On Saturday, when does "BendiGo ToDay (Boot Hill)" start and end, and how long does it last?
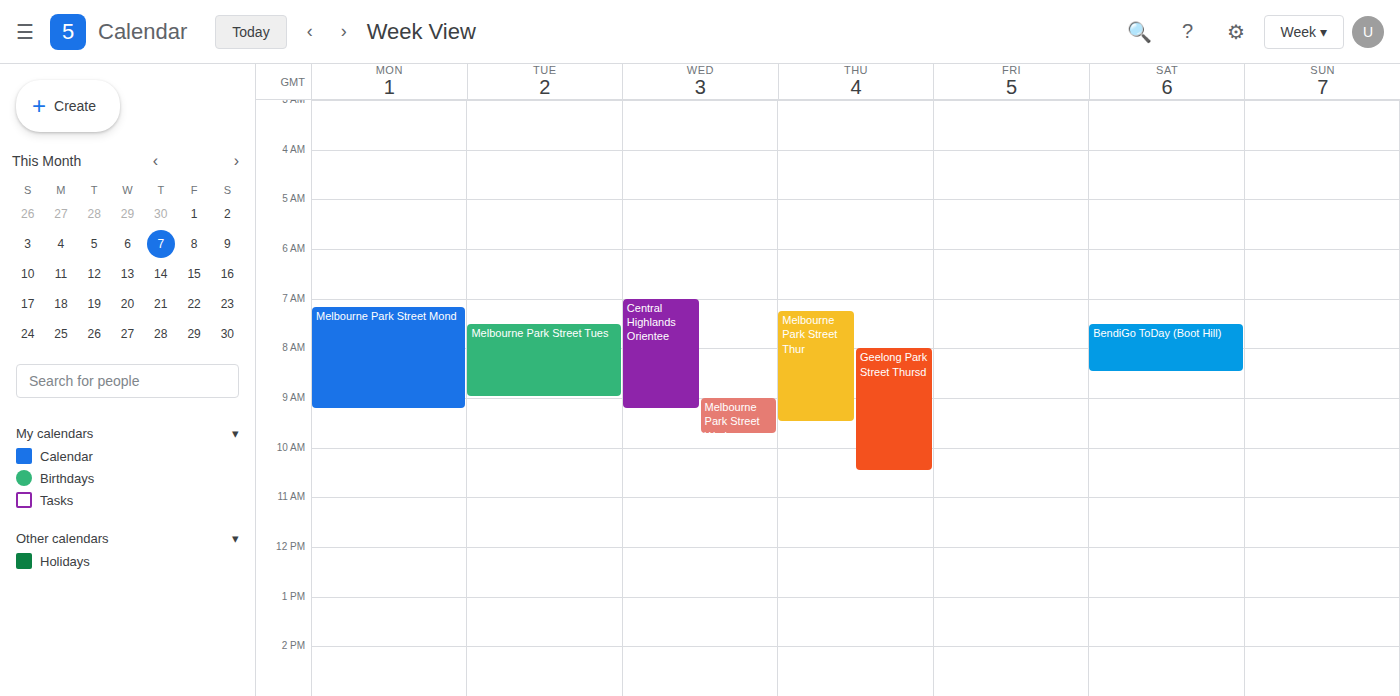
07:30 to 08:30, 1 hour